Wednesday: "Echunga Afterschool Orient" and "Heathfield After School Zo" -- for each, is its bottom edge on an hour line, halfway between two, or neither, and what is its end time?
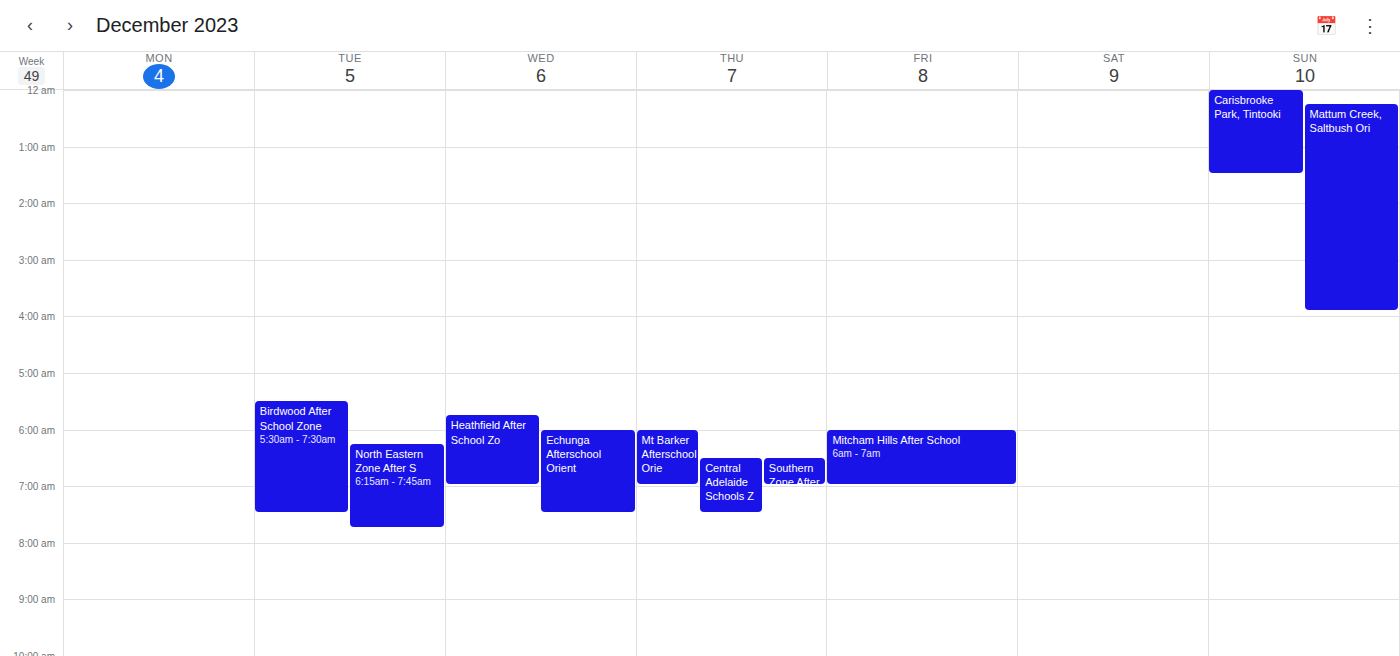
"Echunga Afterschool Orient": 07:30, halfway between the 07:00 and 08:00 lines. "Heathfield After School Zo": 07:00, exactly on the 07:00 line.